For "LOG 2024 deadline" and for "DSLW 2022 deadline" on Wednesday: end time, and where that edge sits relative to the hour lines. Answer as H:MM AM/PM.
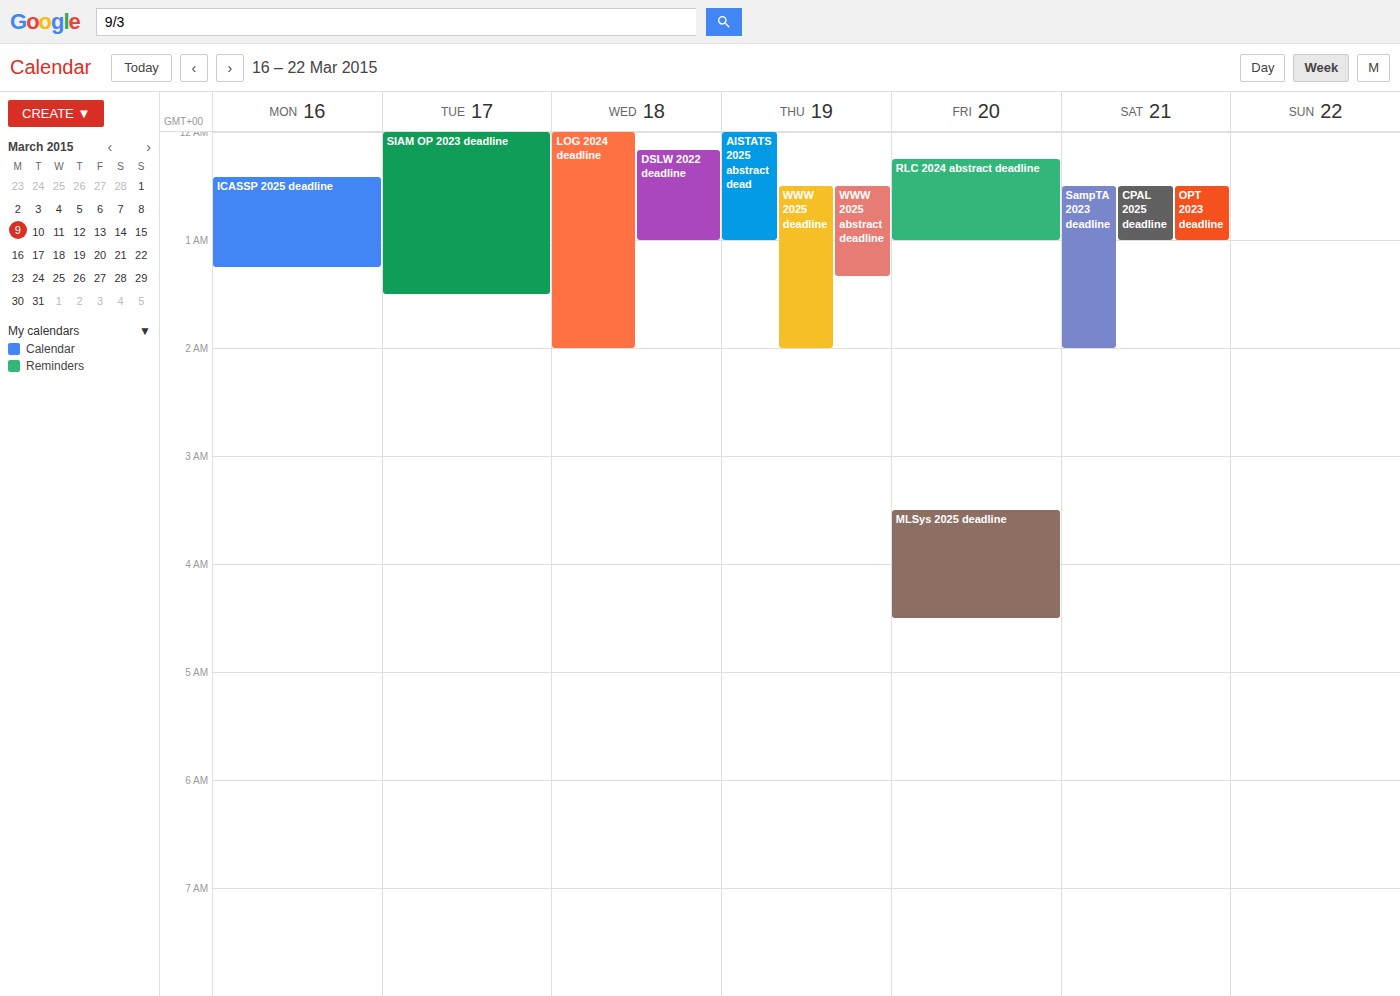
"LOG 2024 deadline": 2:00 AM, exactly on the 2 AM line. "DSLW 2022 deadline": 1:00 AM, exactly on the 1 AM line.